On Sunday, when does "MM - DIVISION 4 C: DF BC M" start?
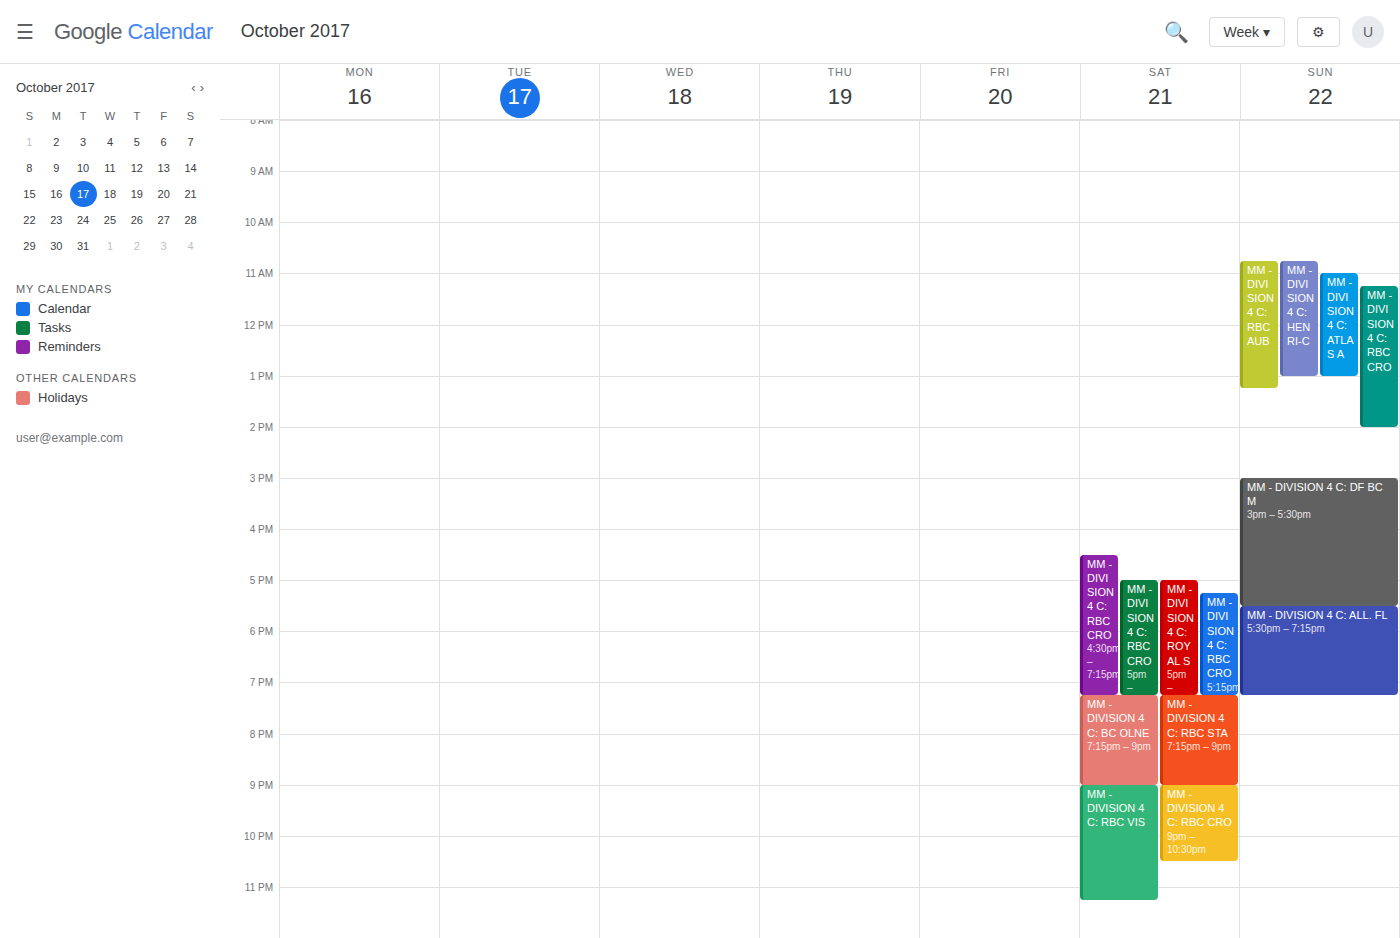
3:00 PM